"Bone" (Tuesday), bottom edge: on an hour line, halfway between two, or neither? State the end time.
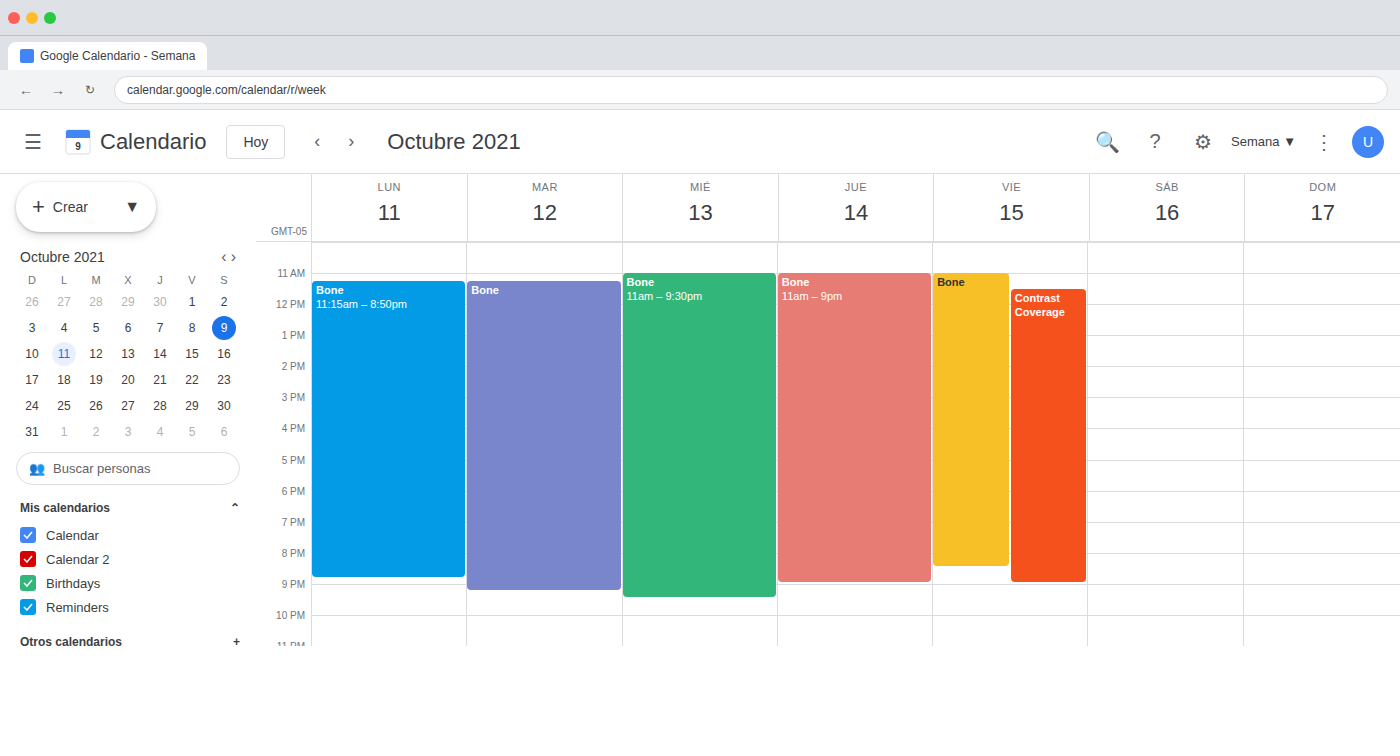
9:15 PM -- neither: a quarter of the way from the 9 PM line to the 10 PM line.